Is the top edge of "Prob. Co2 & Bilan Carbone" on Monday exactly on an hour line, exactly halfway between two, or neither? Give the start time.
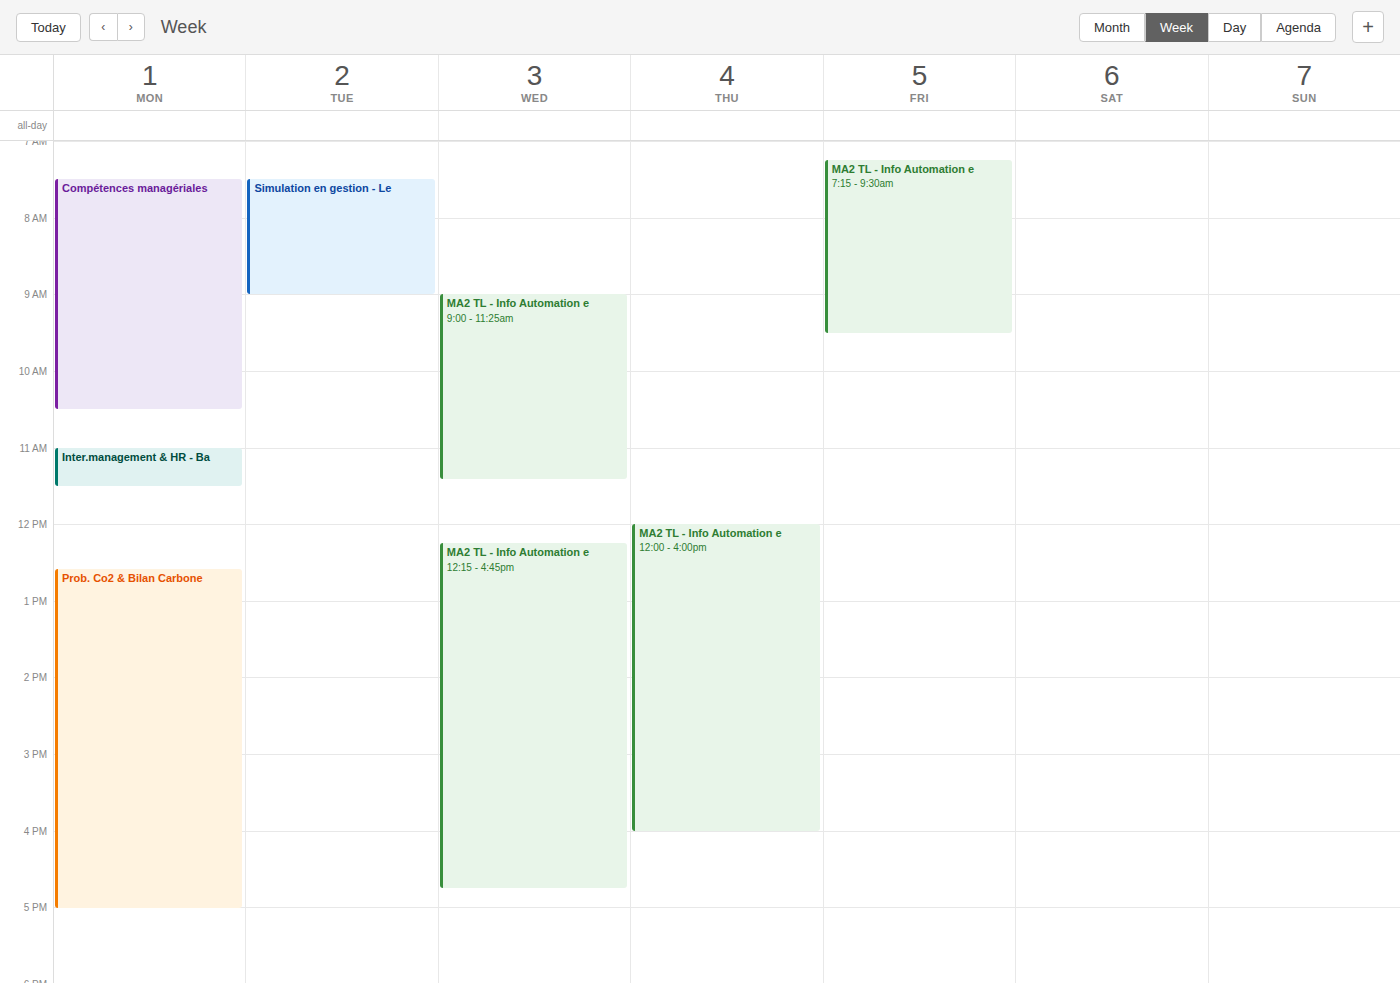
12:35 PM -- neither: 35 minutes below the 12 PM line and 25 minutes above the 1 PM line.